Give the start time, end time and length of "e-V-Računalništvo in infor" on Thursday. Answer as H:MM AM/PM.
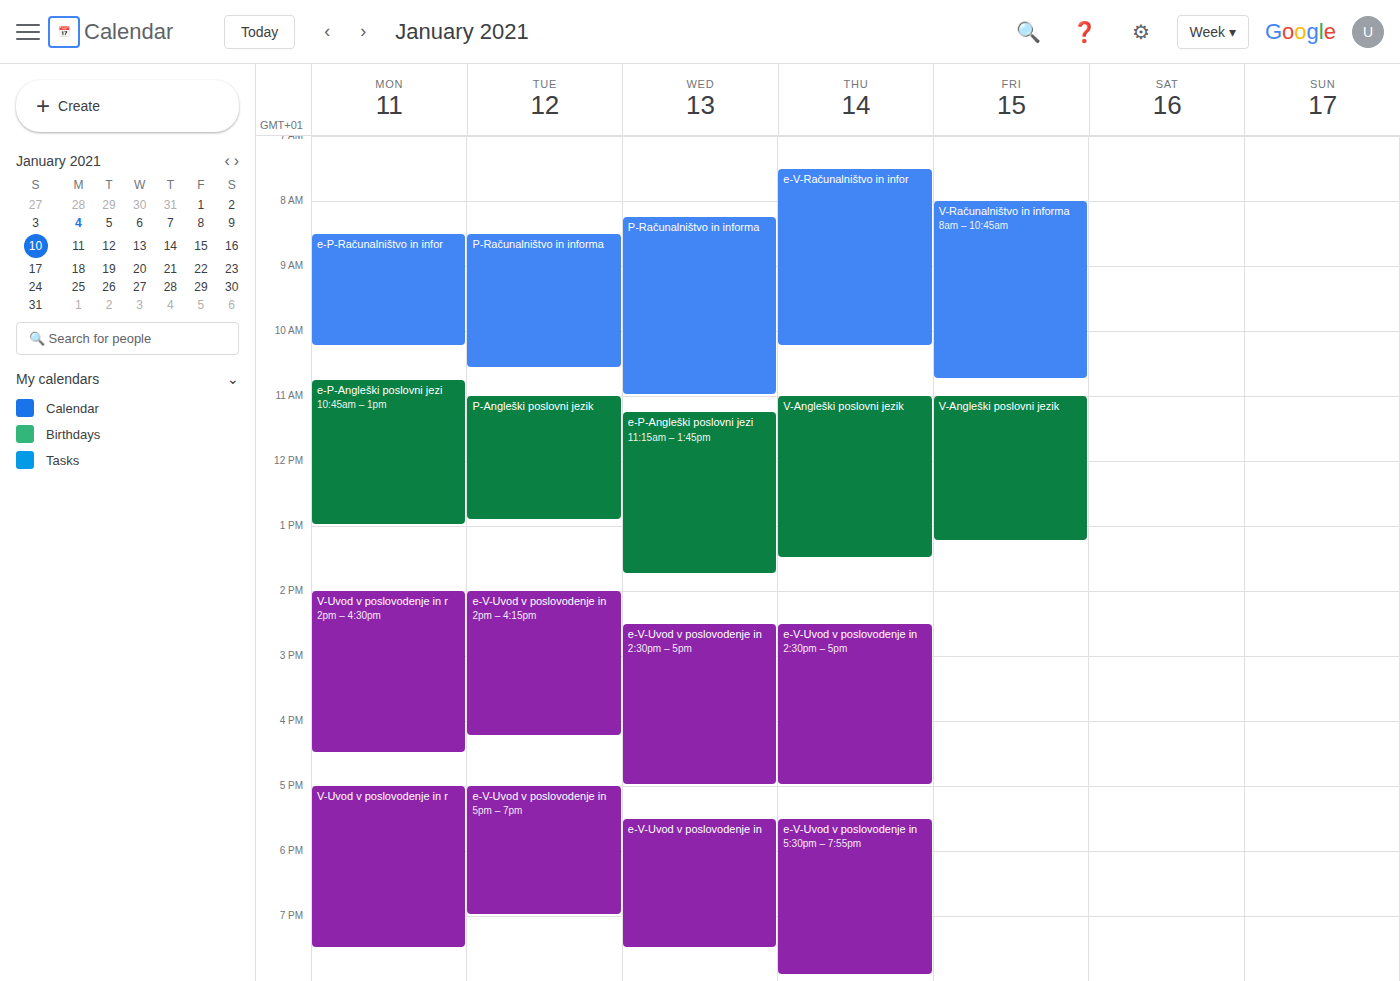
7:30 AM to 10:15 AM, 2 hours 45 minutes